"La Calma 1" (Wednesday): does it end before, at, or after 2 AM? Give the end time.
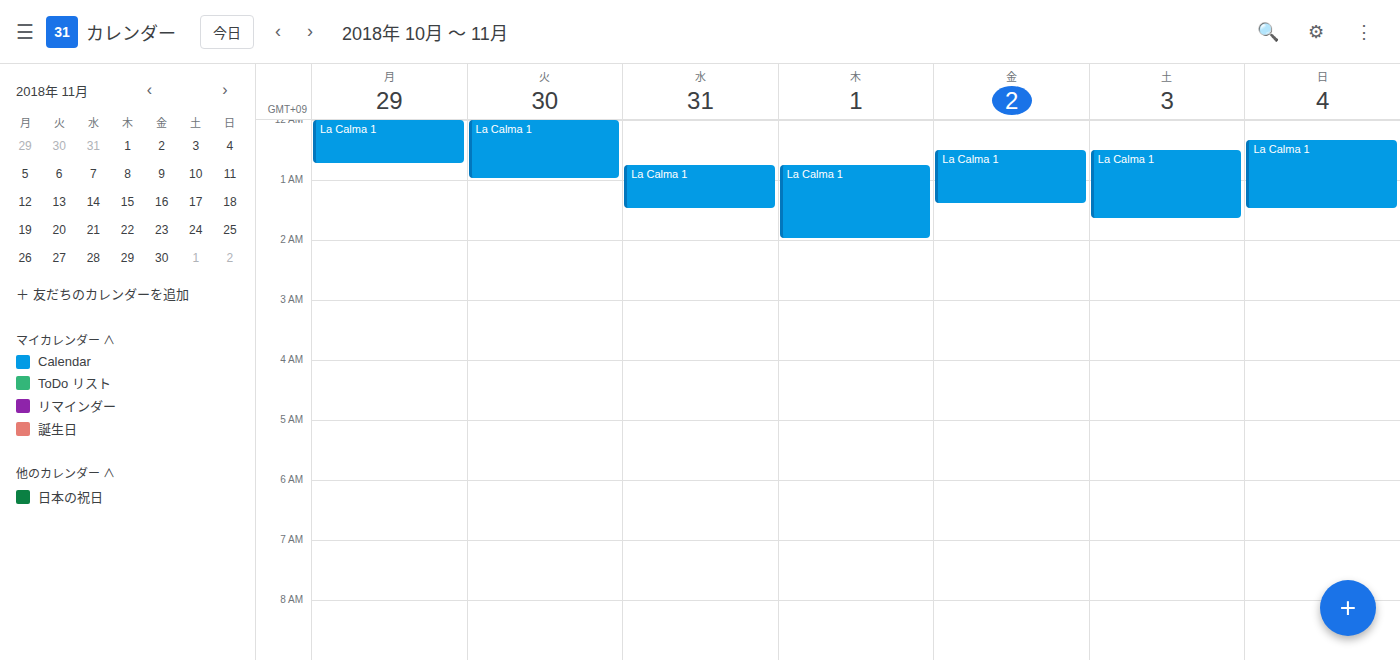
1:30 AM -- before 2 AM, 30 minutes above the 2 AM line.